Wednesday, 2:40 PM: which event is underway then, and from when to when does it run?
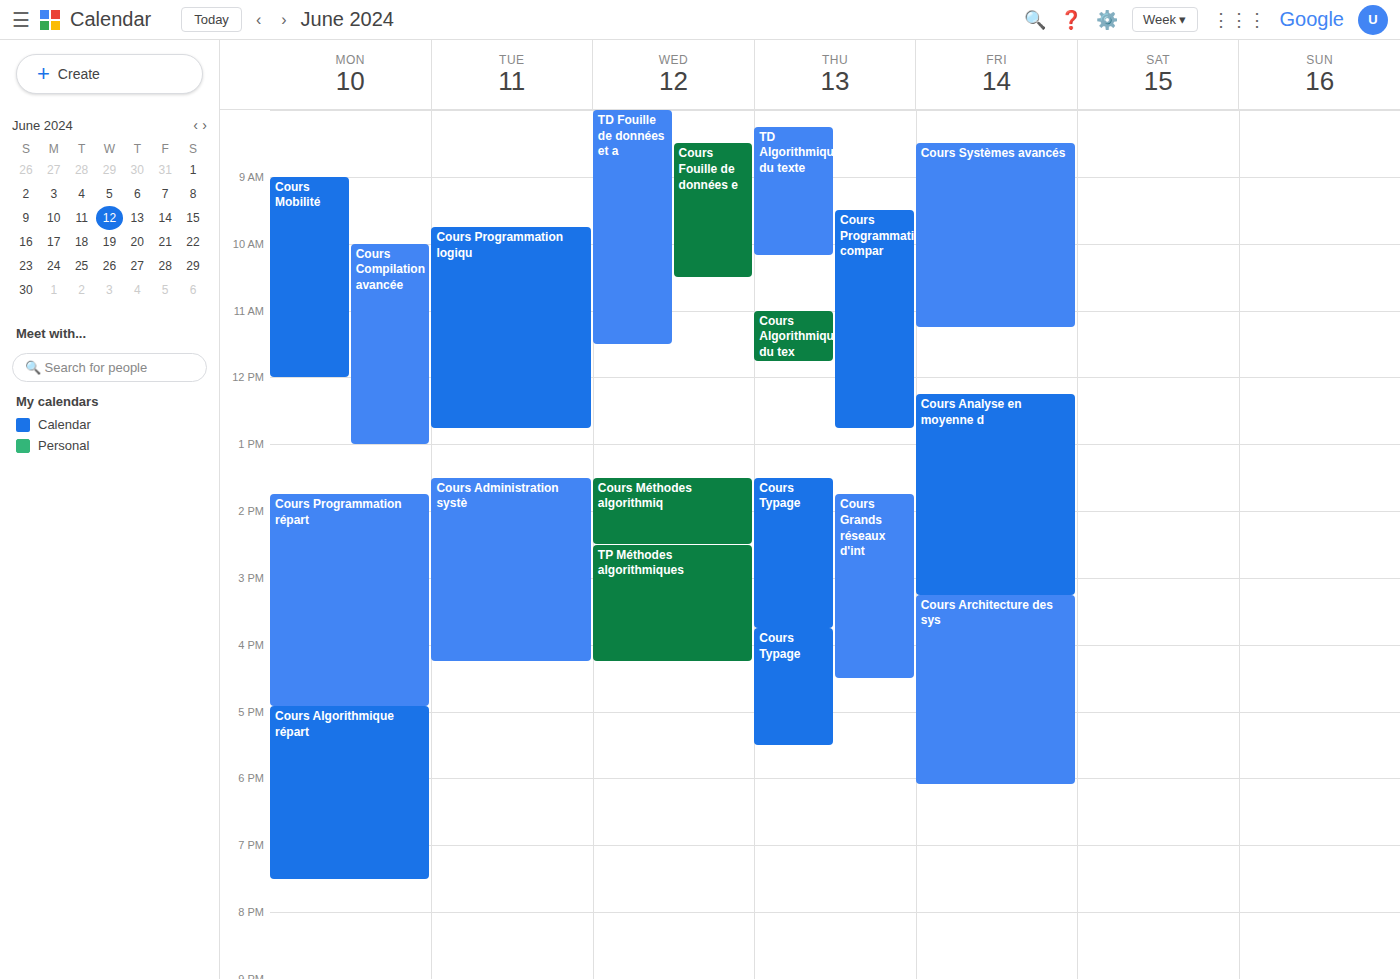
"TP Méthodes algorithmiques", 2:30 PM to 4:15 PM